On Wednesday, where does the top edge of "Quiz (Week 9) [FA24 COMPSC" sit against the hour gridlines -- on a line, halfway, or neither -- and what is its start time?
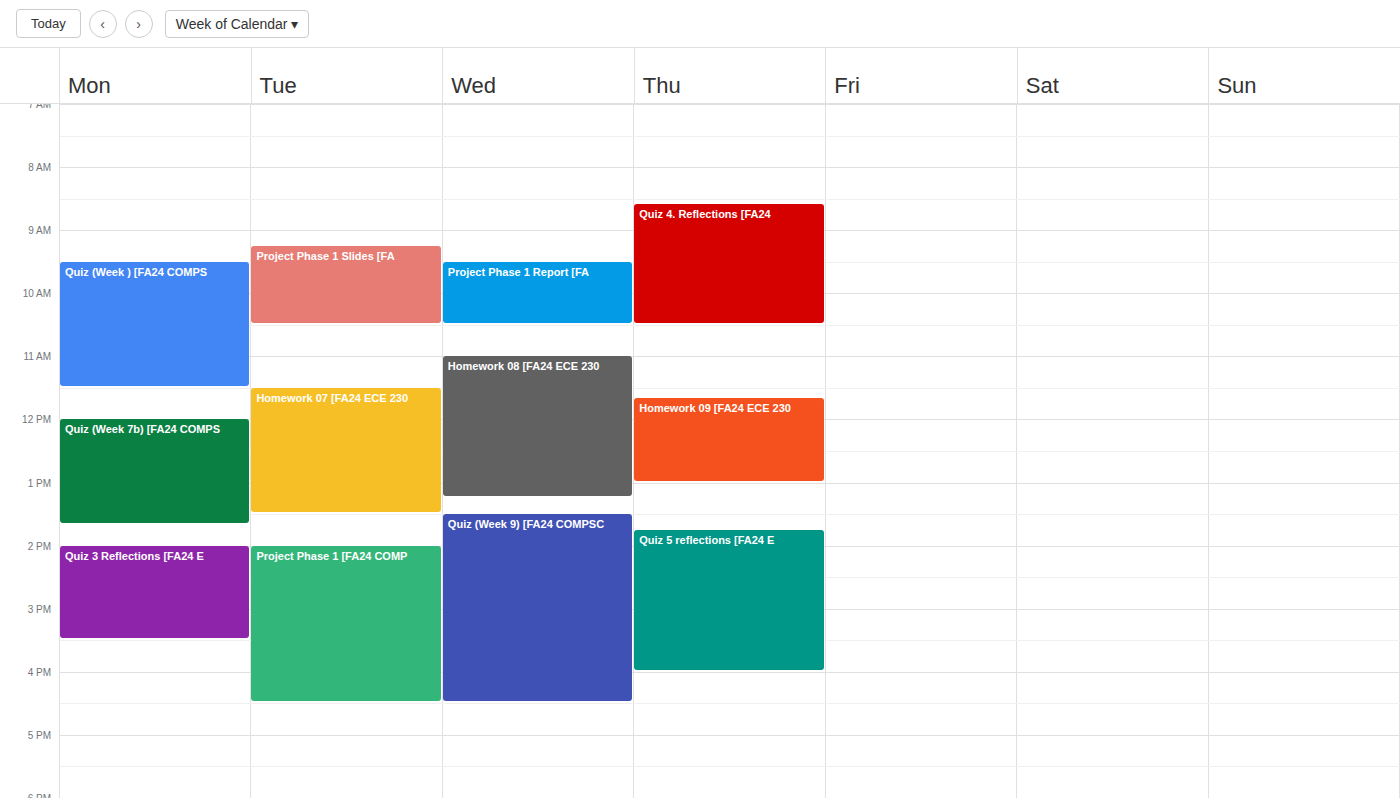
1:30 PM -- halfway between the 1 PM and 2 PM lines.